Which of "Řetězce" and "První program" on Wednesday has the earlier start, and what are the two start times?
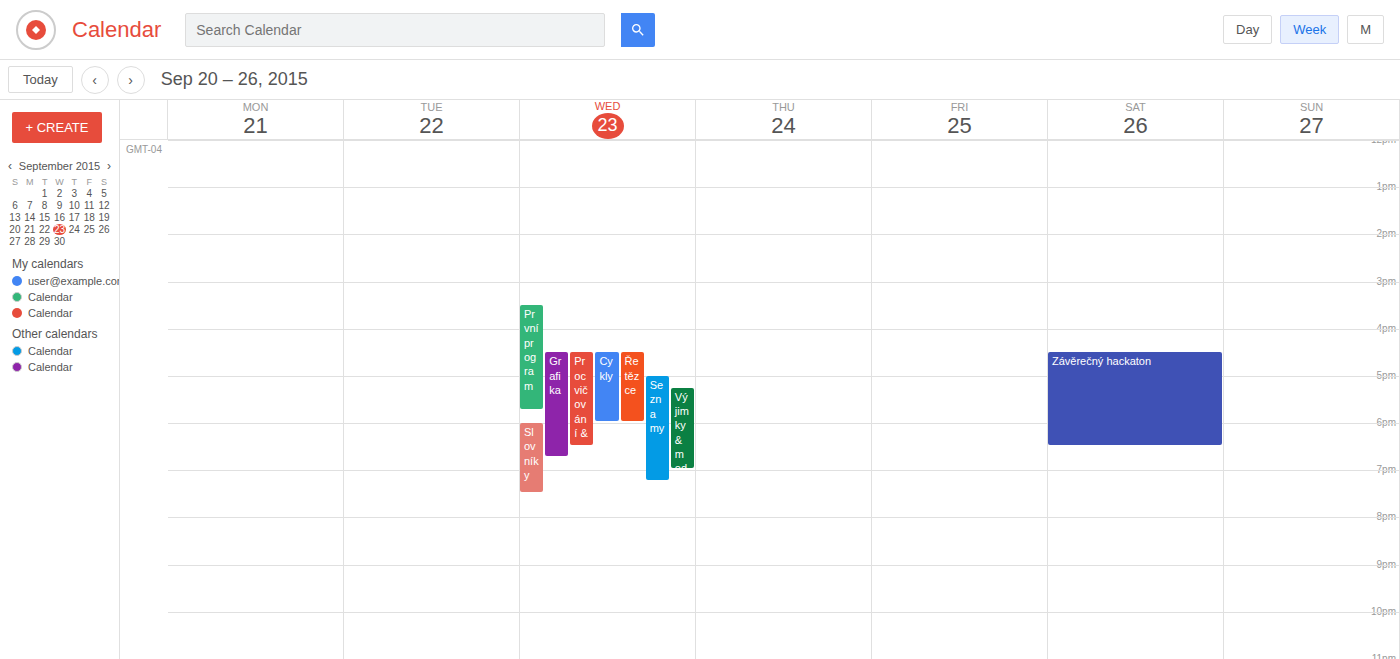
"První program" 3:30 PM; "Řetězce" 4:30 PM.